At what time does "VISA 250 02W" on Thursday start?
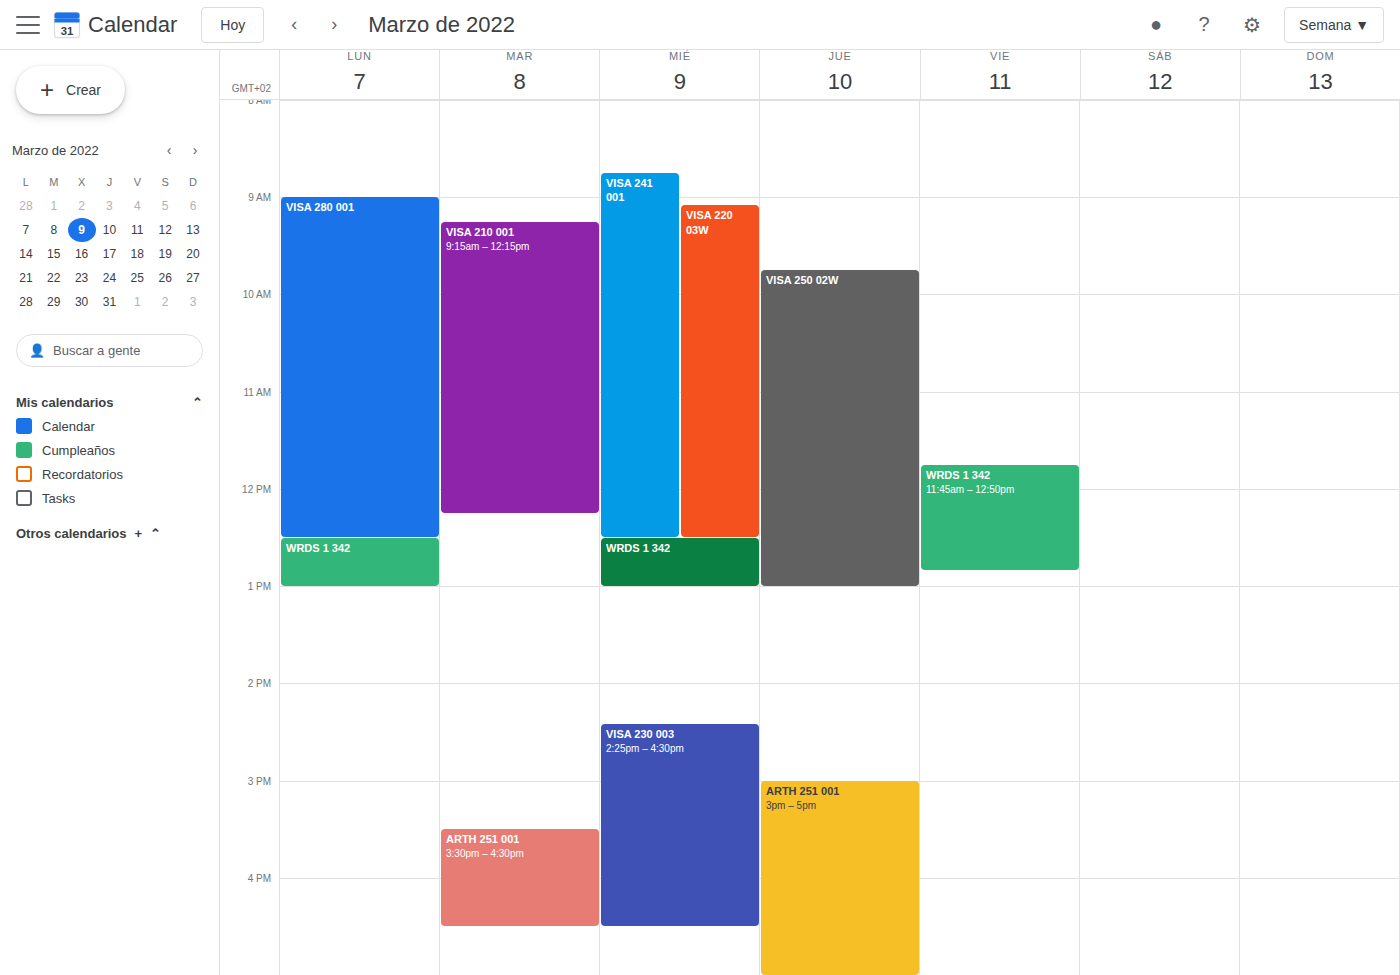
9:45 AM